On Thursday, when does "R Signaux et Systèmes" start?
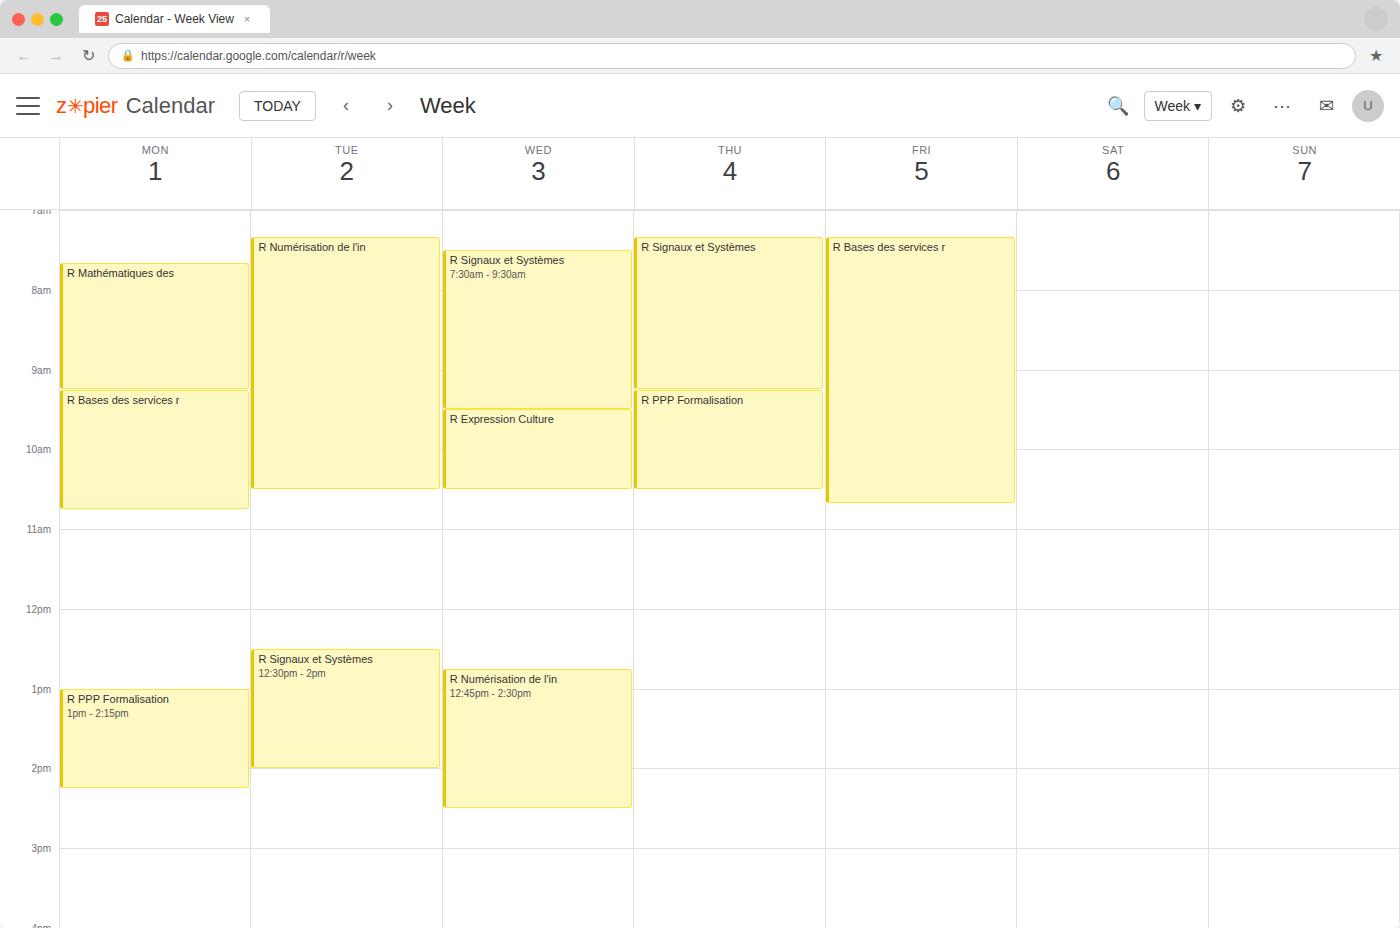
07:20